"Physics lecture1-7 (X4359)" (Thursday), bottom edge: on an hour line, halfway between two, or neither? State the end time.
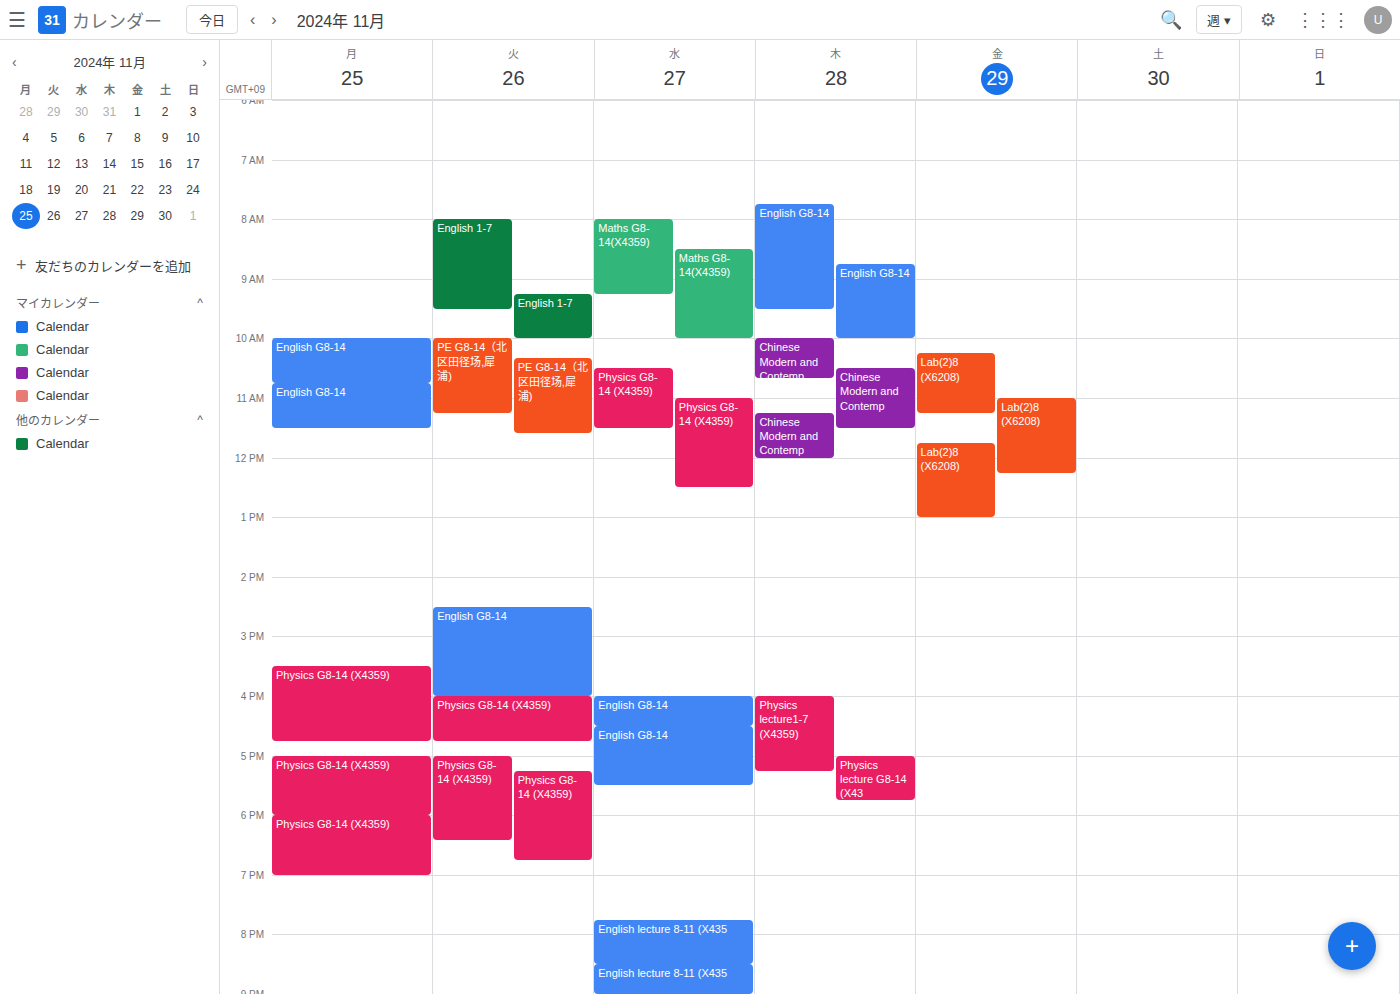
5:15 PM -- neither: a quarter of the way from the 5 PM line to the 6 PM line.